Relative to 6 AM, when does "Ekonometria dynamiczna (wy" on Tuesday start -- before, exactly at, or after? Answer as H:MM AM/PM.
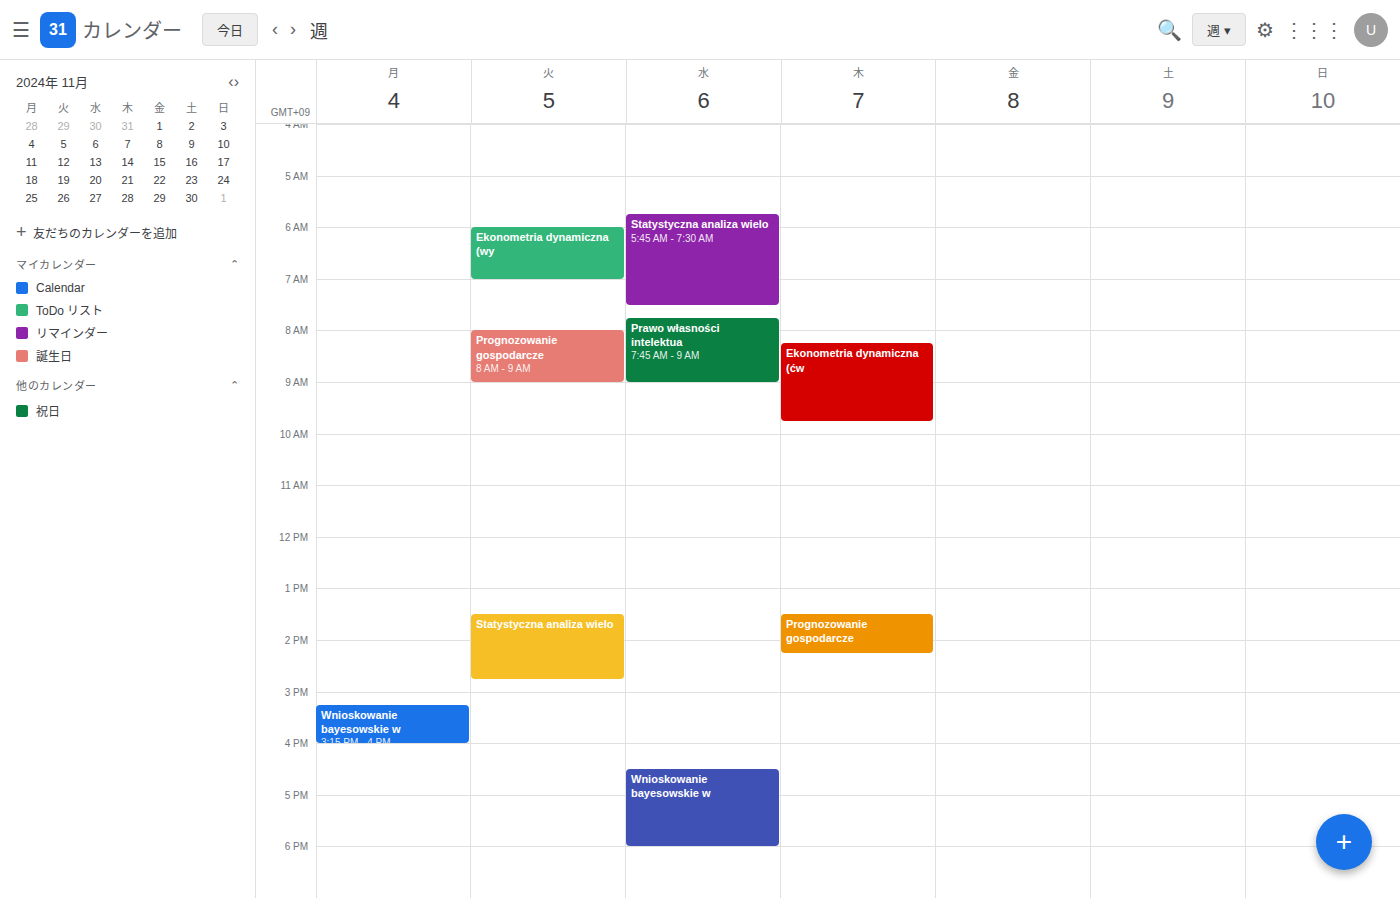
6:00 AM -- exactly at 6 AM, on the 6 AM line.